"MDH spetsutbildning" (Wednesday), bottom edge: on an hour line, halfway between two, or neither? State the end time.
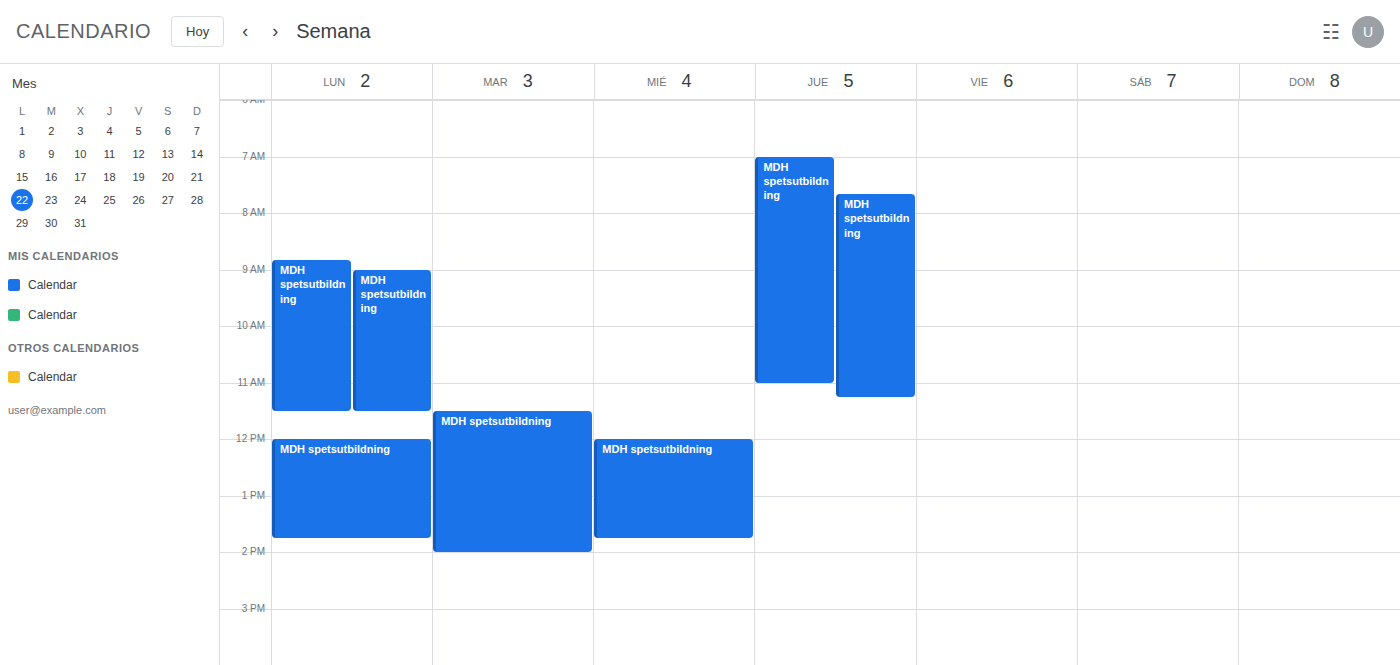
1:45 PM -- neither: three quarters of the way from the 1 PM line to the 2 PM line.